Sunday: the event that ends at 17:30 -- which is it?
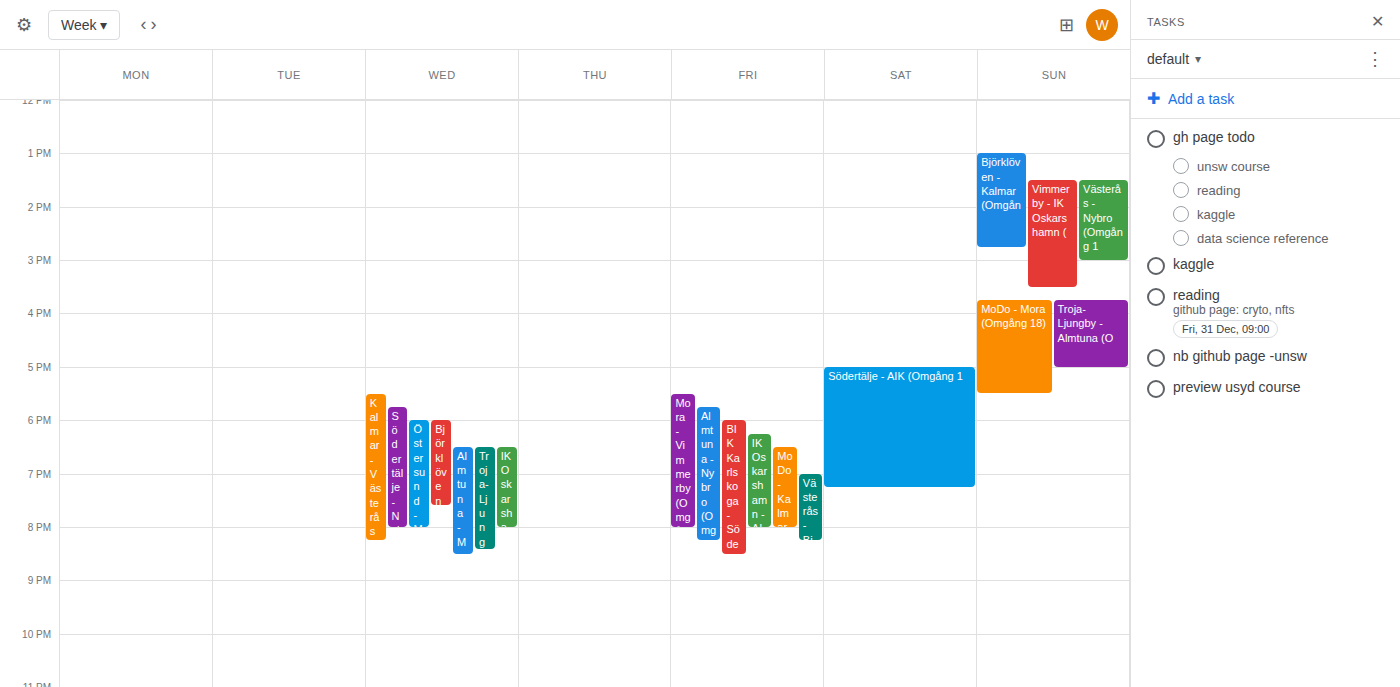
"MoDo - Mora (Omgång 18)"